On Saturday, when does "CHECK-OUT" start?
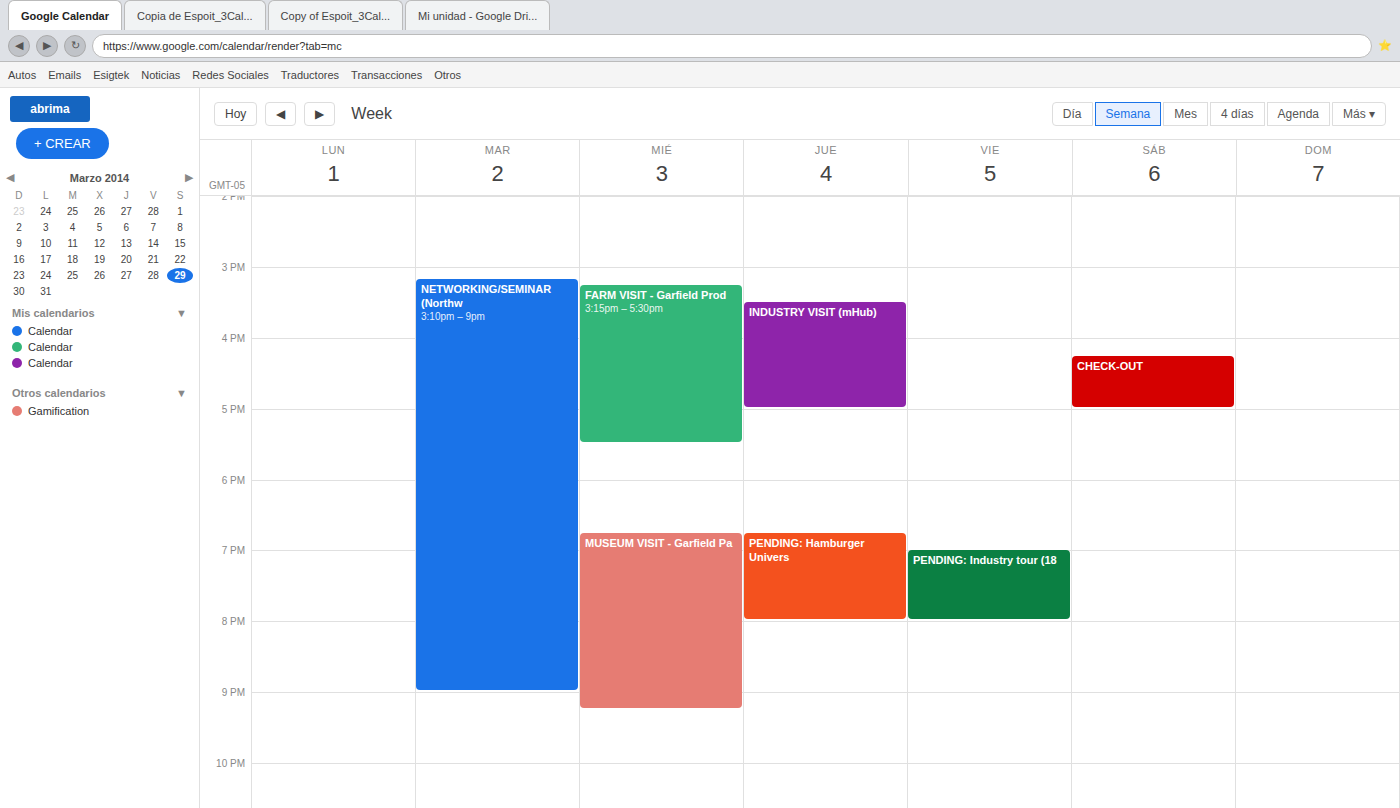
4:15 PM